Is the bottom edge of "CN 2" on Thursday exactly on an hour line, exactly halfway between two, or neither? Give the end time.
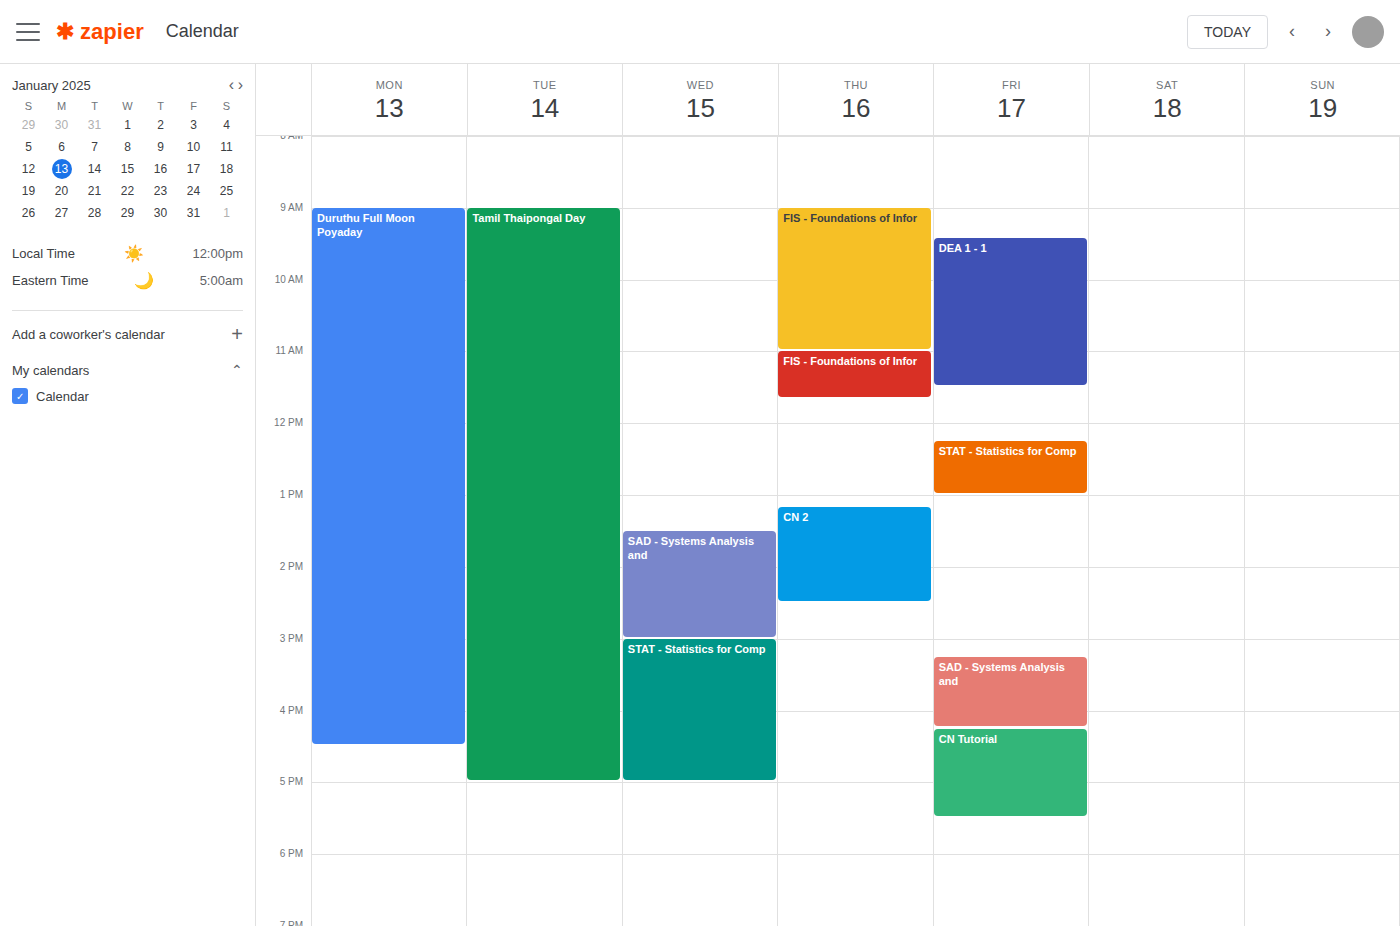
2:30 PM -- halfway between the 2 PM and 3 PM lines.